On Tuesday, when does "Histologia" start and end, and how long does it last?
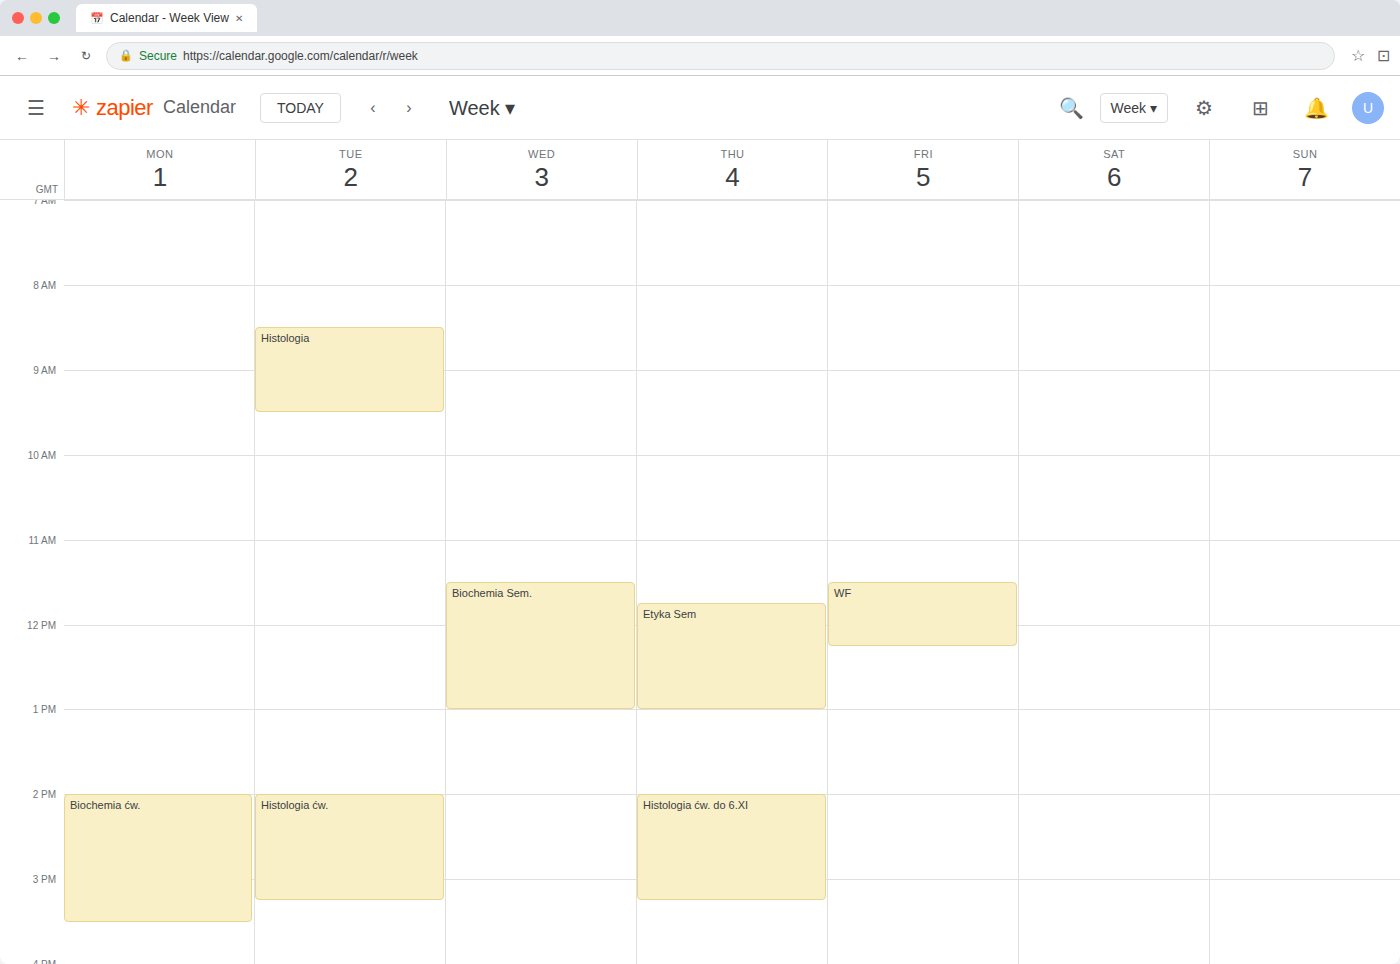
08:30 to 09:30, 1 hour